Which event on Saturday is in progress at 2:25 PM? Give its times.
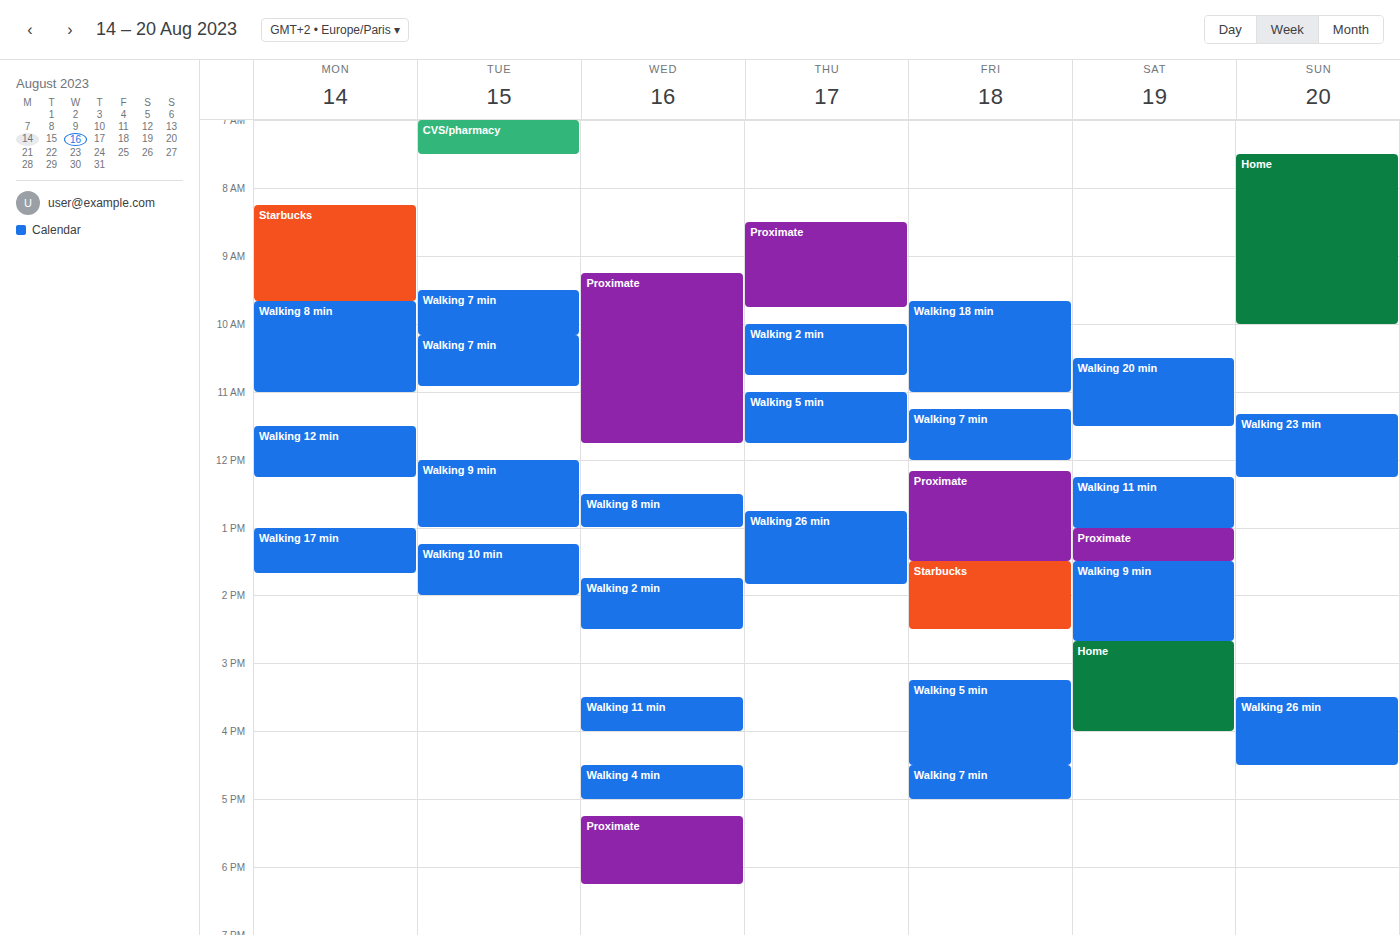
"Walking 9 min", 1:30 PM to 2:40 PM